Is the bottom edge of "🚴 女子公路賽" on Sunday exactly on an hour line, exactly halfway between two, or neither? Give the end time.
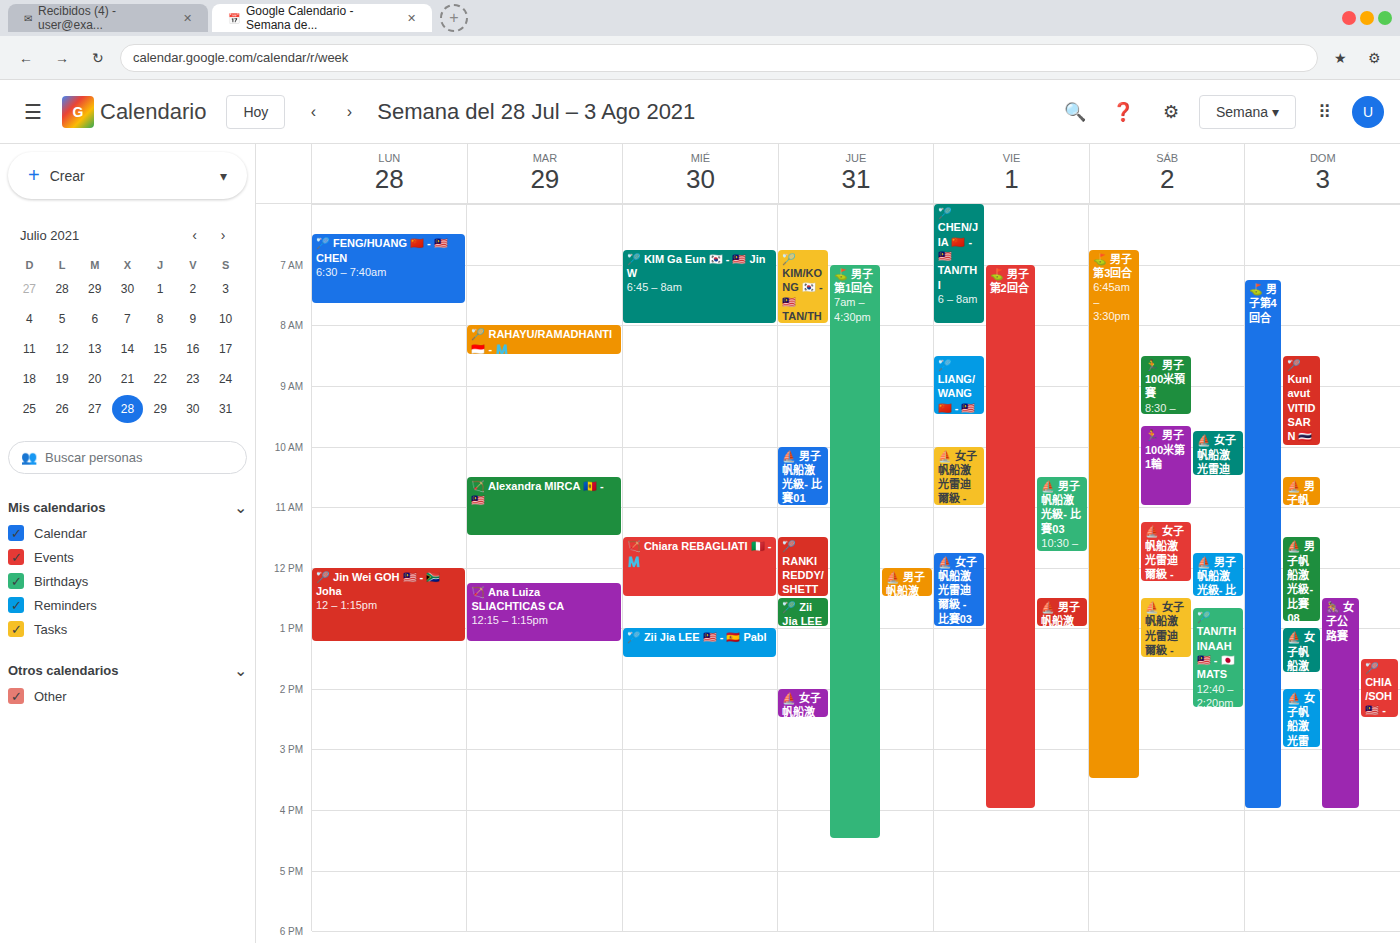
4:00 PM -- exactly on the 4 PM line.